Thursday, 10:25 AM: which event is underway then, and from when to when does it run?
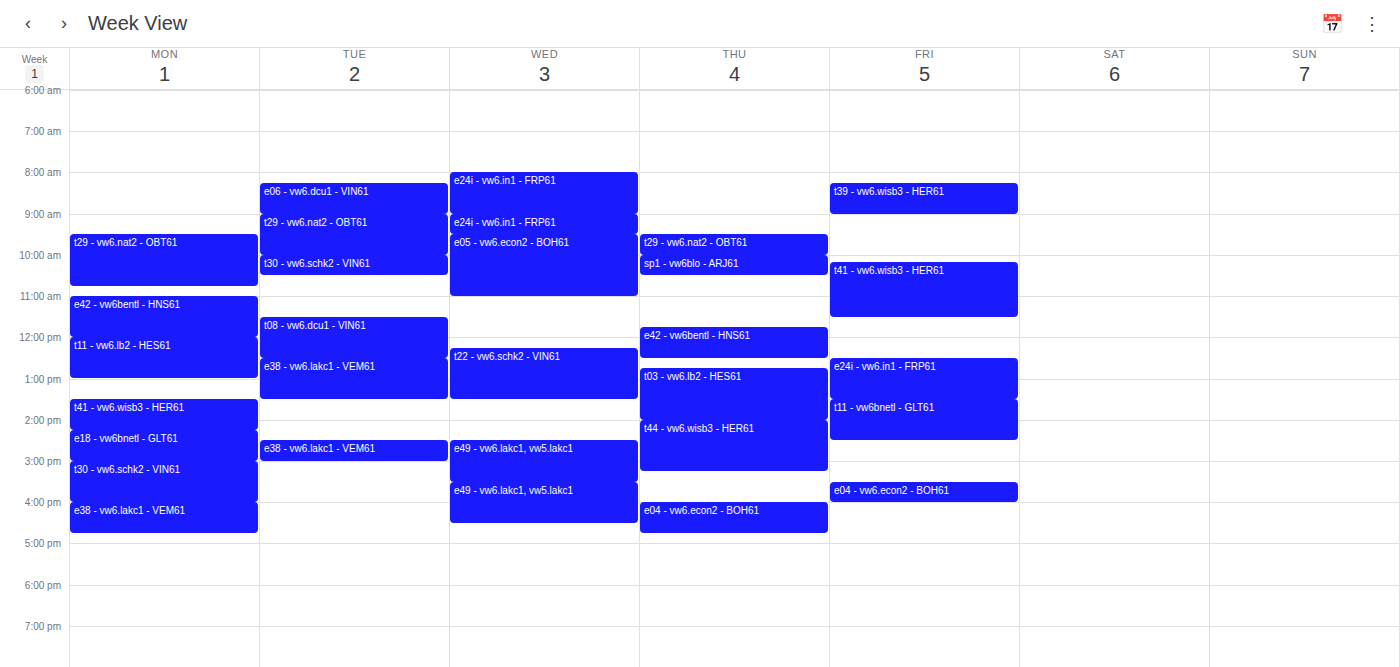
"sp1 - vw6blo - ARJ61", 10:00 AM to 10:30 AM